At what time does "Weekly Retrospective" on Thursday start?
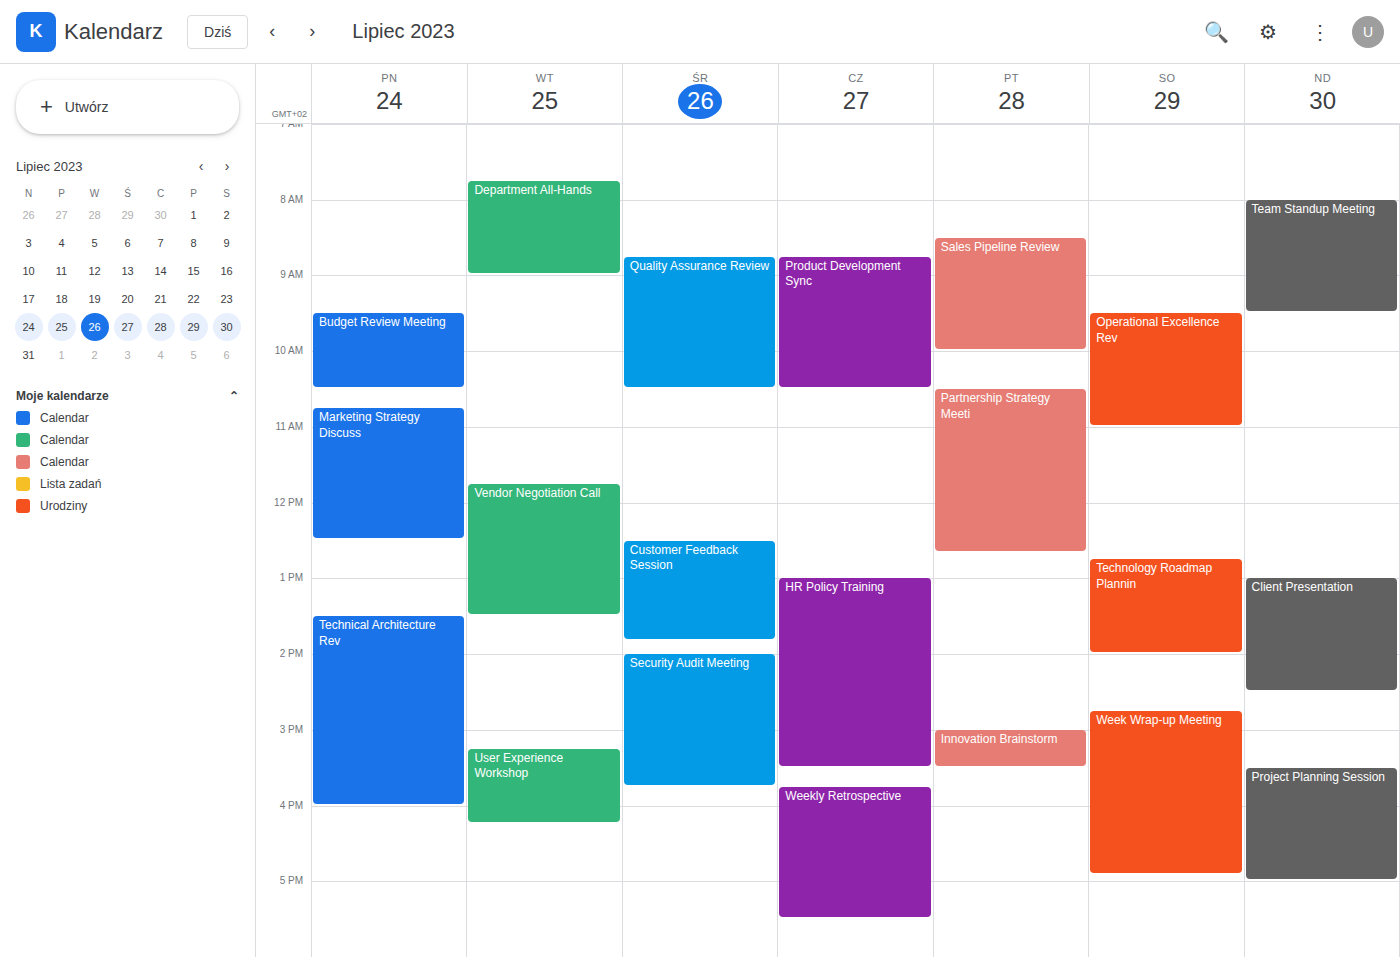
3:45 PM